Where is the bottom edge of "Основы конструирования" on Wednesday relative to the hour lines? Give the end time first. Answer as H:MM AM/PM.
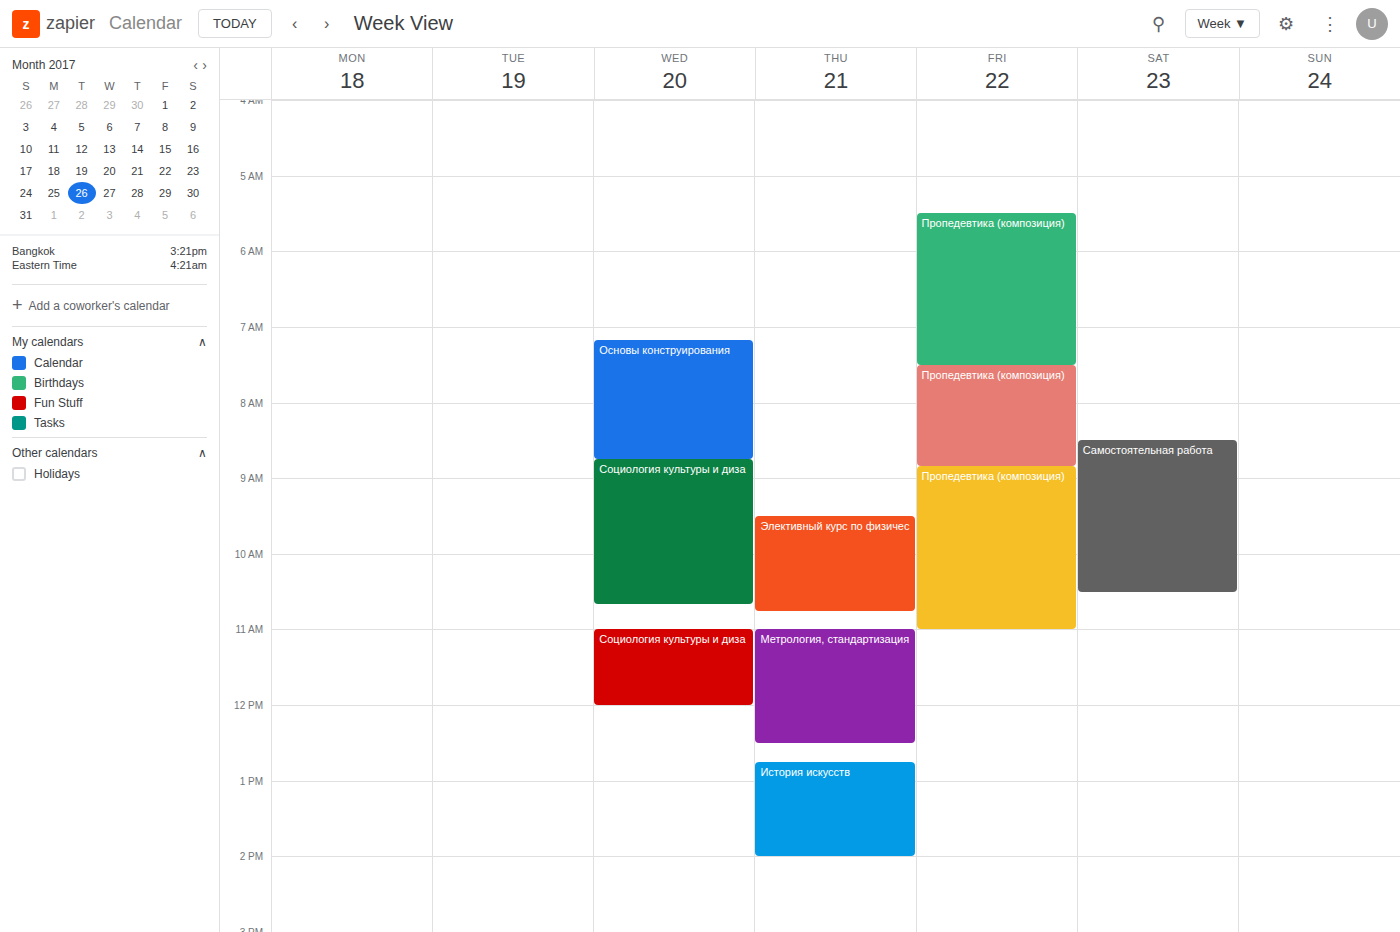
8:45 AM -- neither: three quarters of the way from the 8 AM line to the 9 AM line.